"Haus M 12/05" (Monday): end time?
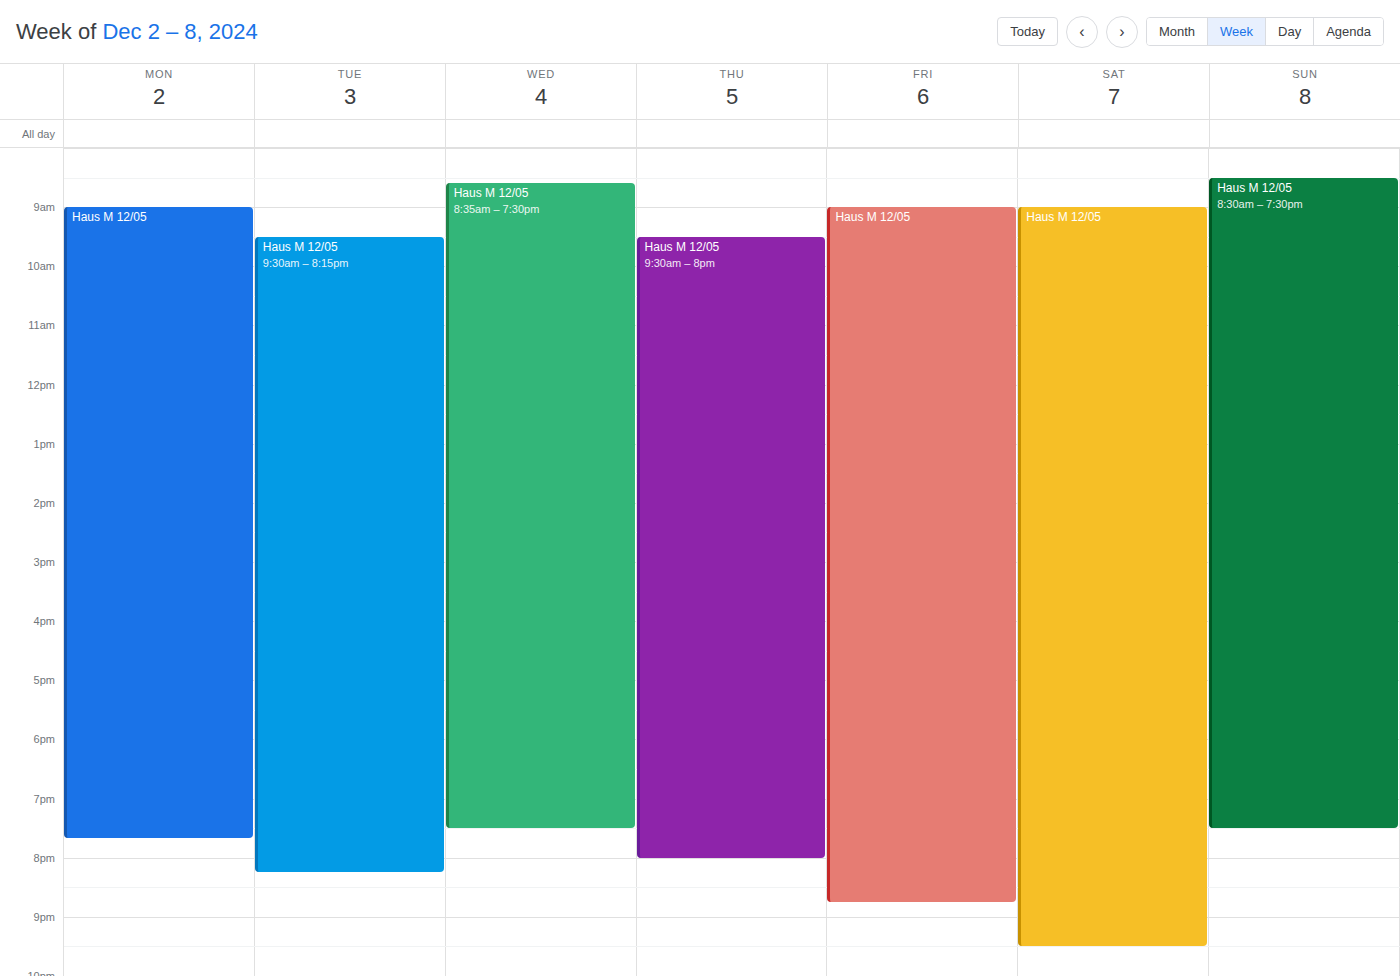
7:40 PM